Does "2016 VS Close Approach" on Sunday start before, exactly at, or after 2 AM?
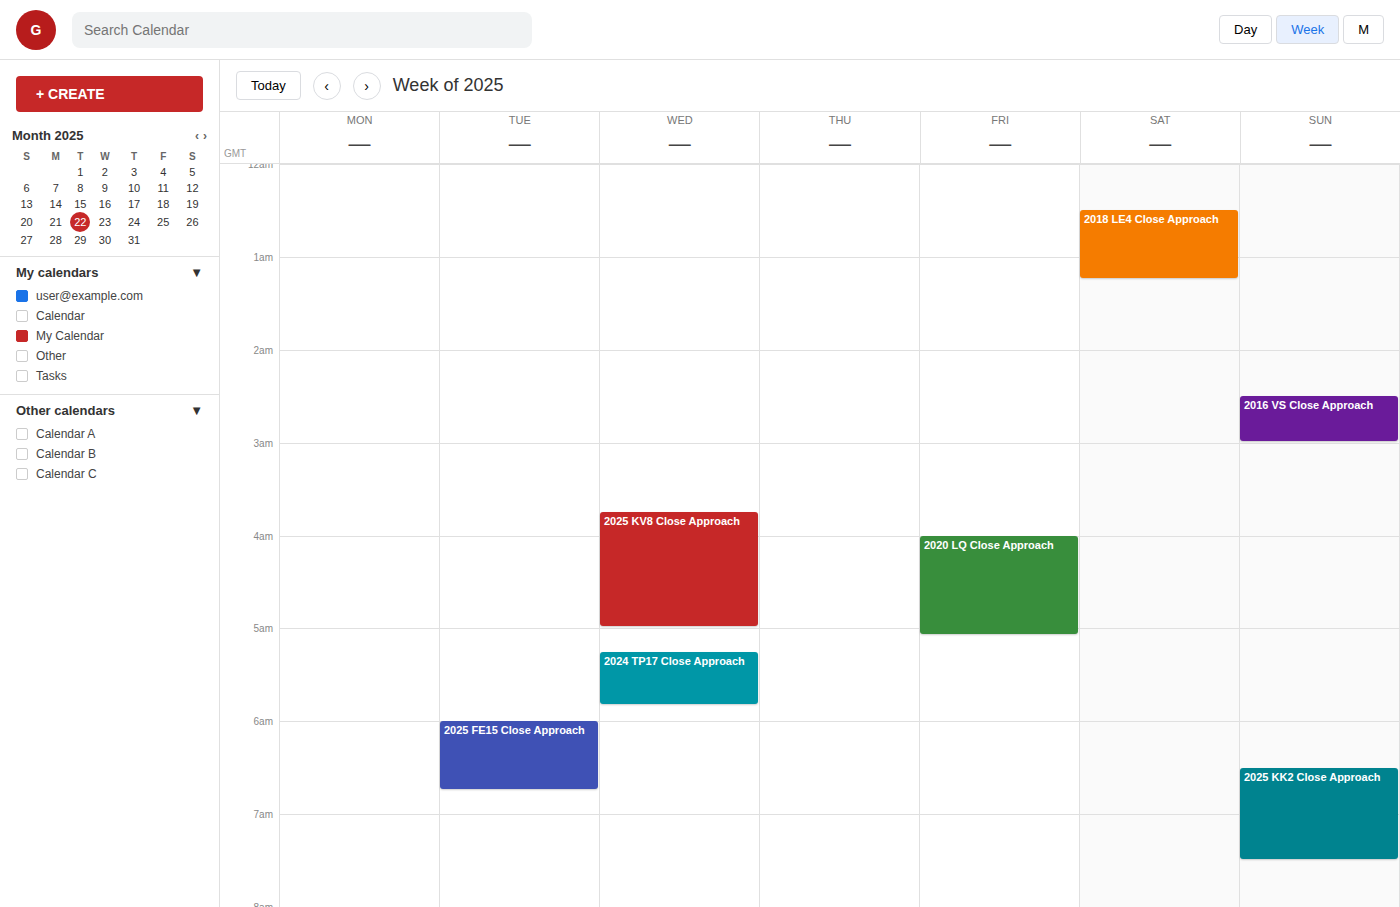
2:30 AM -- after 2 AM, 30 minutes below the 2 AM line.